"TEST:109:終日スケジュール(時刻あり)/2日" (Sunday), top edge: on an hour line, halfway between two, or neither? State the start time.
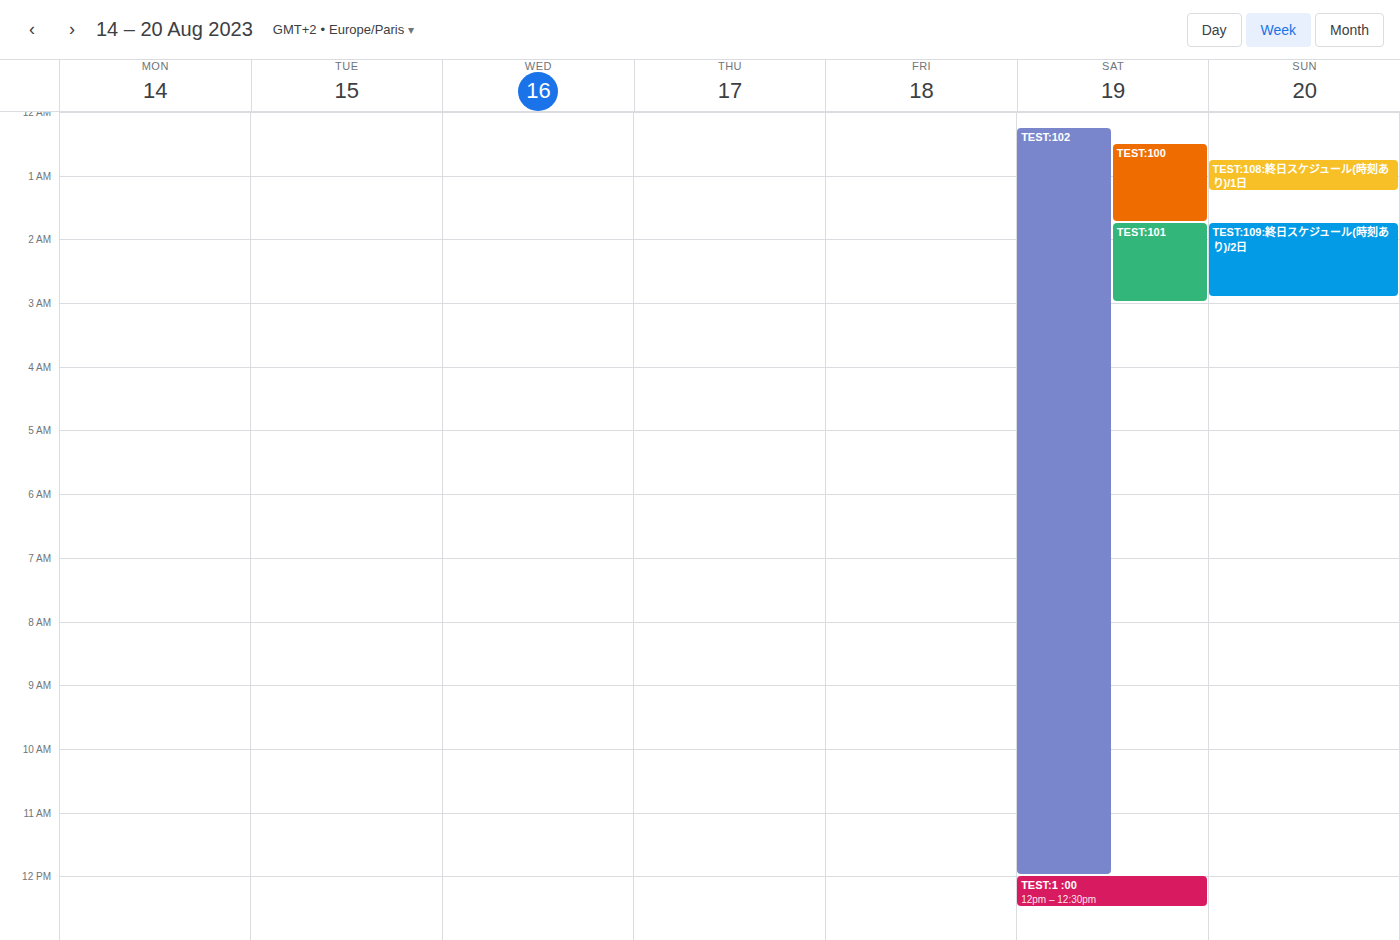
1:45 AM -- neither: three quarters of the way from the 1 AM line to the 2 AM line.